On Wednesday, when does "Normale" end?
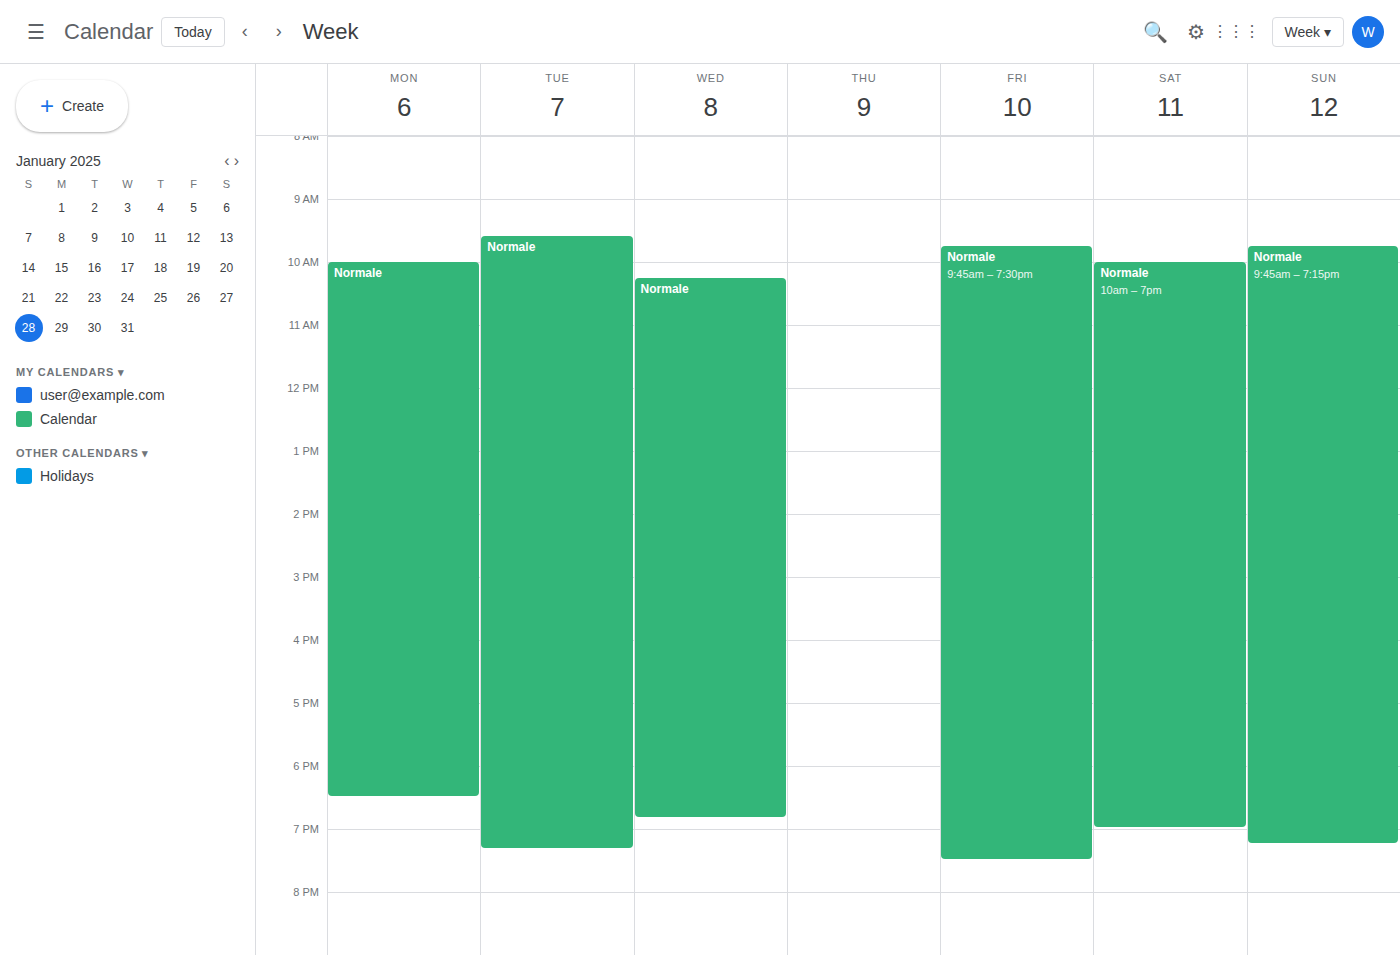
6:50 PM